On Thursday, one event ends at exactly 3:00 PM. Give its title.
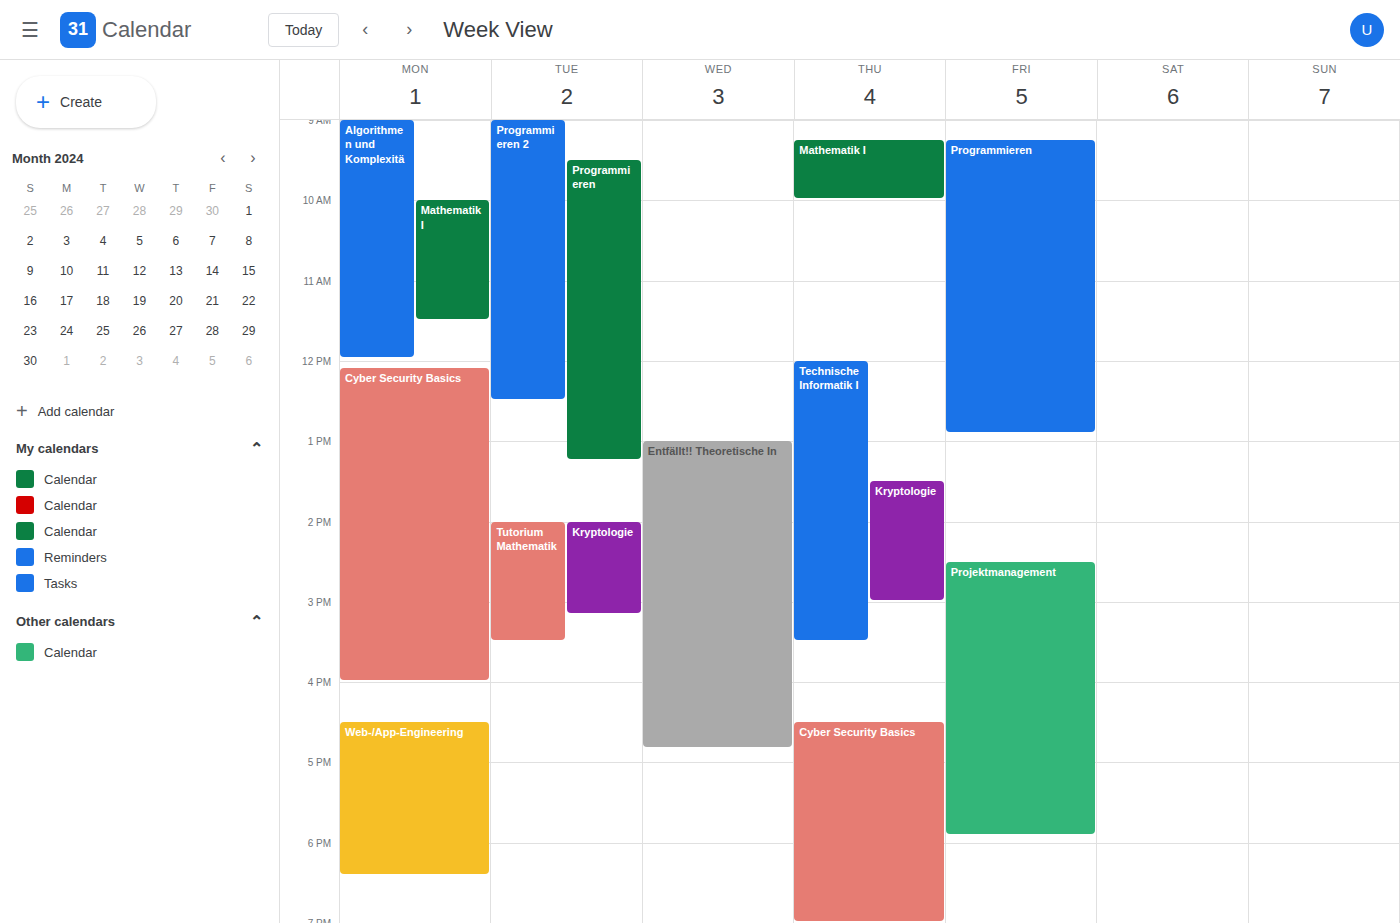
"Kryptologie"